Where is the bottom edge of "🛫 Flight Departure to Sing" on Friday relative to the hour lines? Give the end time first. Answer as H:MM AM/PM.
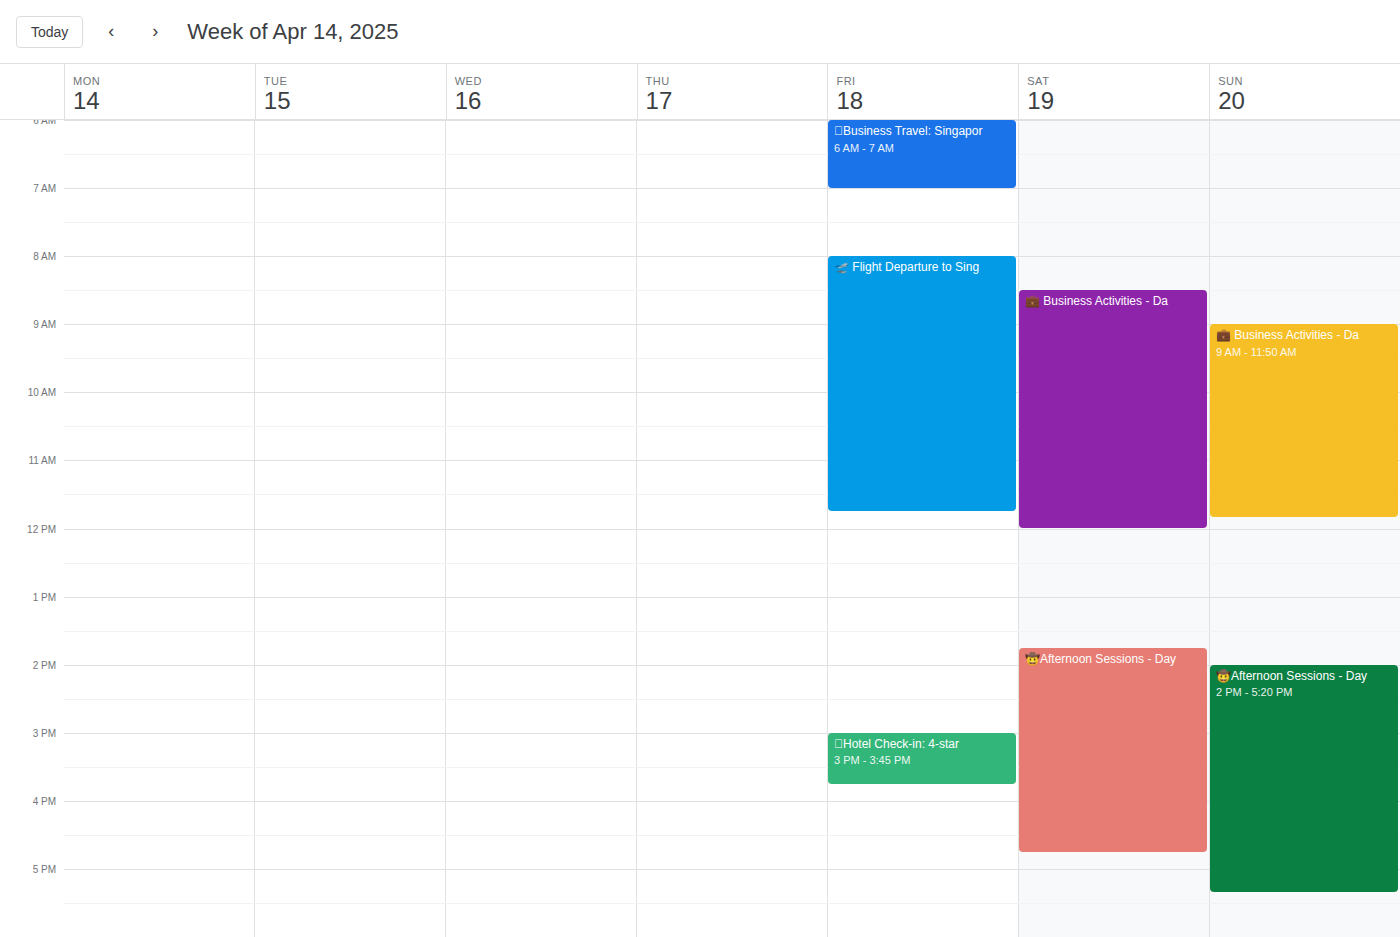
11:45 AM -- neither: three quarters of the way from the 11 AM line to the 12 PM line.